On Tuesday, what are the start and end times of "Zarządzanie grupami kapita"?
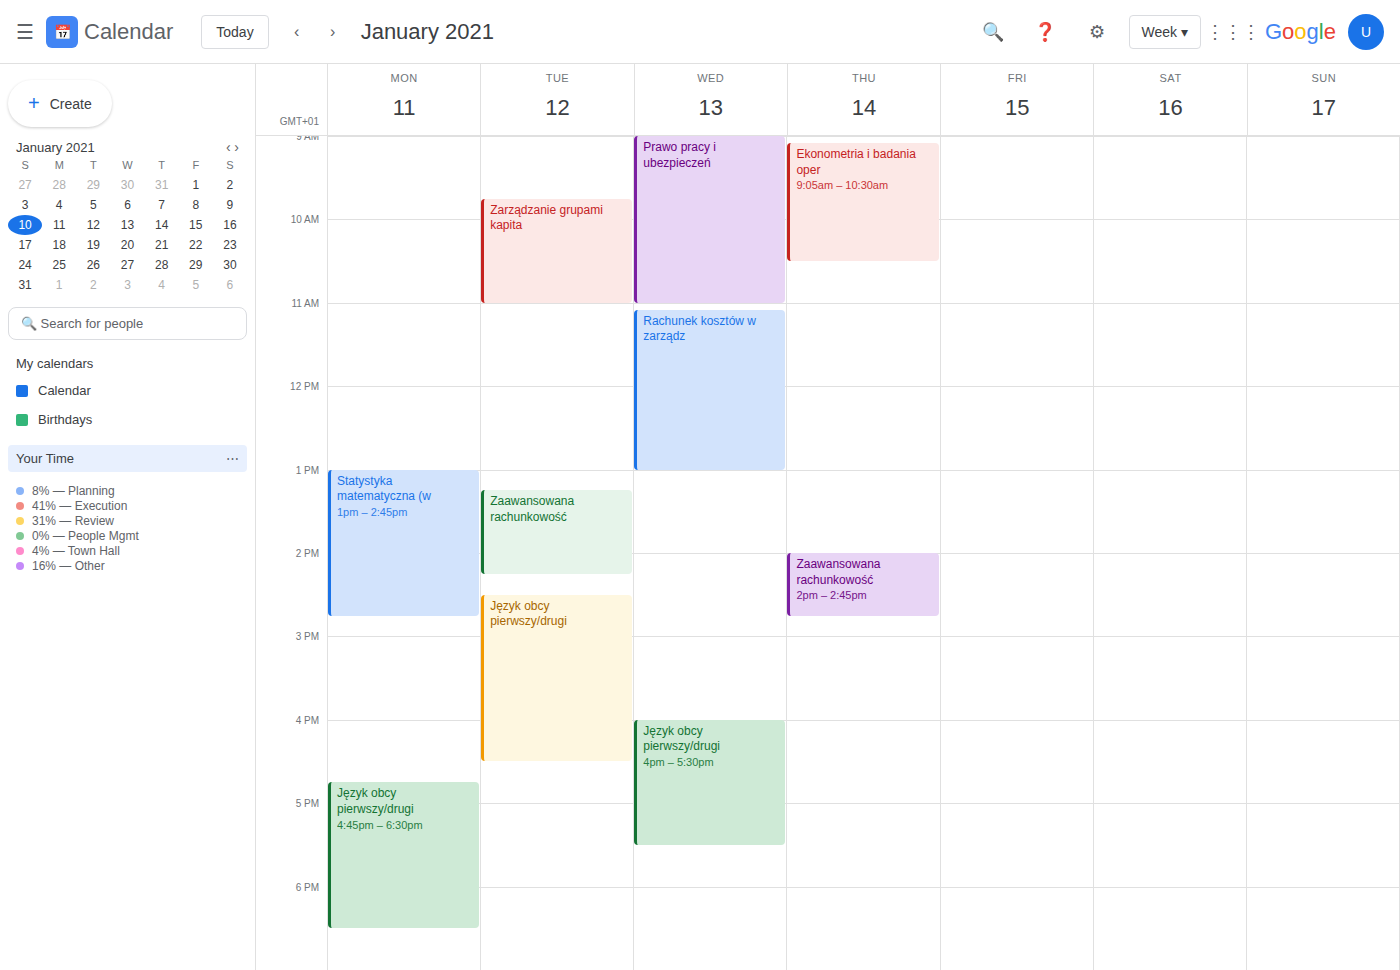
09:45 to 11:00